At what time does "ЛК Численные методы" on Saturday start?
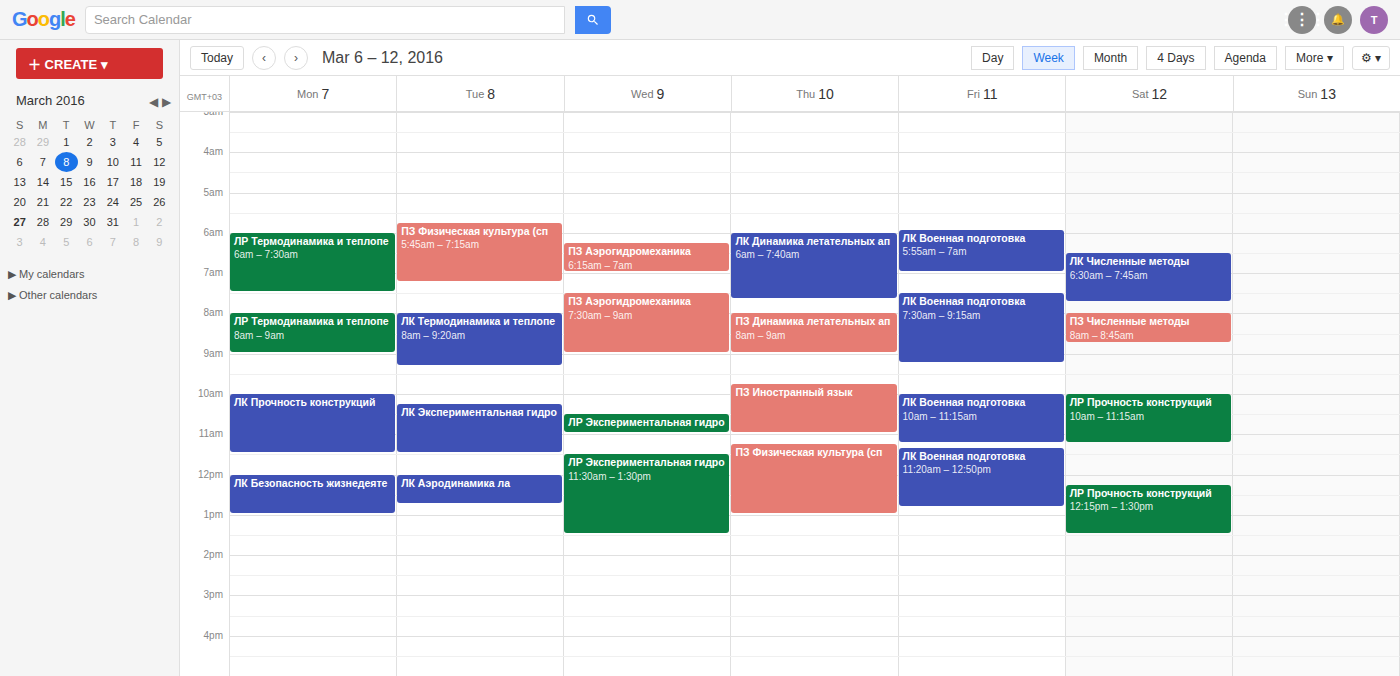
6:30 AM